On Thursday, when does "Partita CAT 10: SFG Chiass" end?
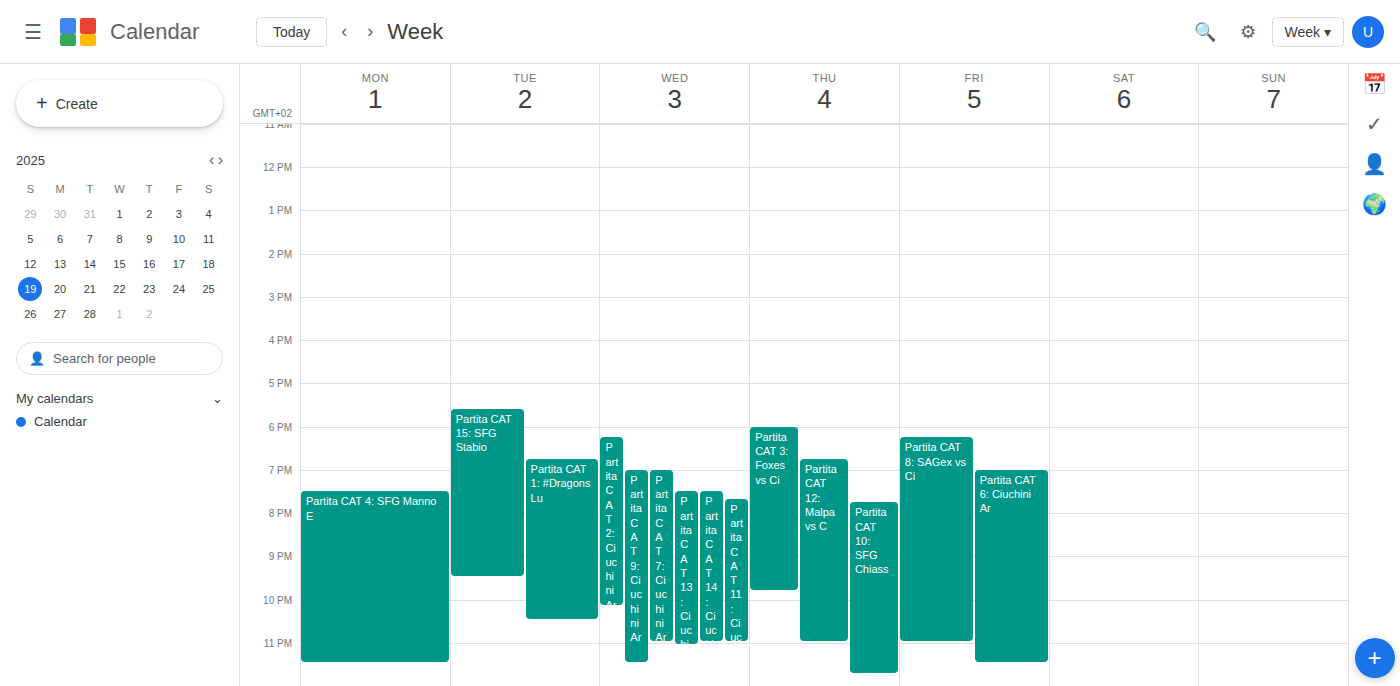
11:45 PM